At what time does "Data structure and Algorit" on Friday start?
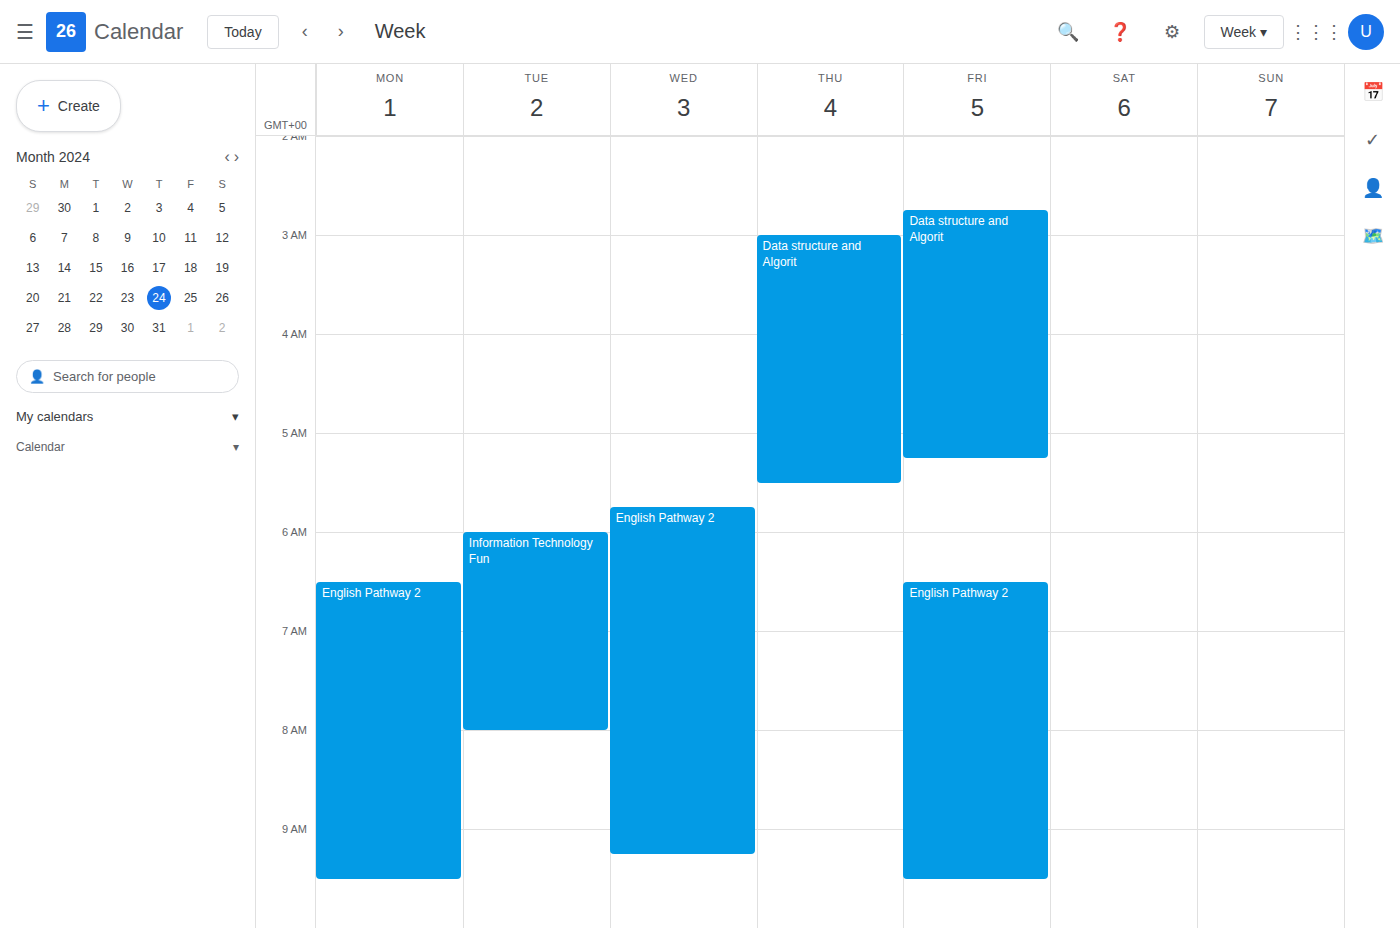
2:45 AM